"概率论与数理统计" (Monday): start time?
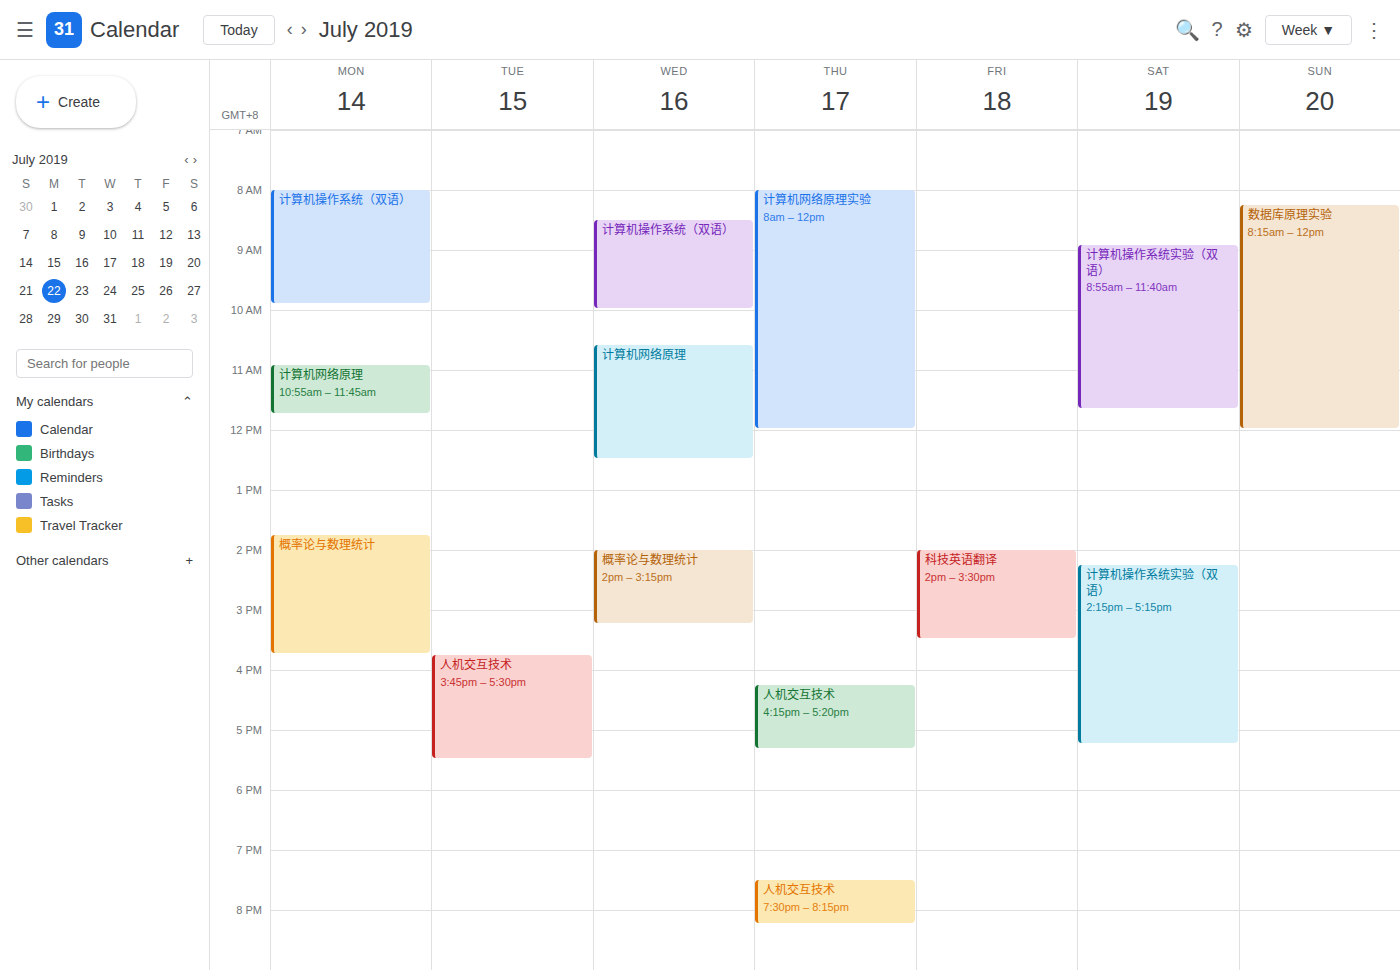
13:45